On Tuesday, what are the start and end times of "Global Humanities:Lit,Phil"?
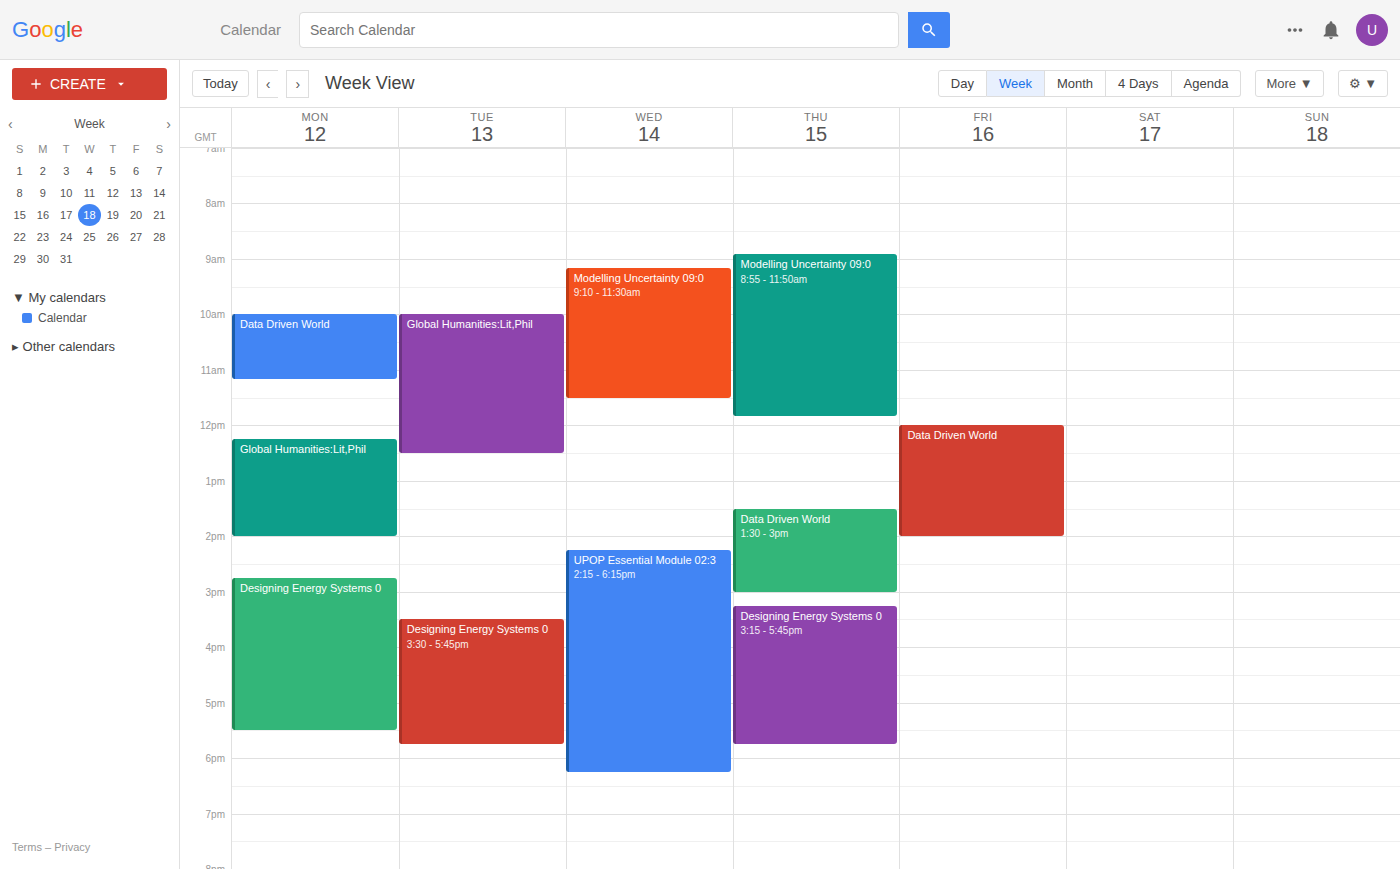
10:00 to 12:30